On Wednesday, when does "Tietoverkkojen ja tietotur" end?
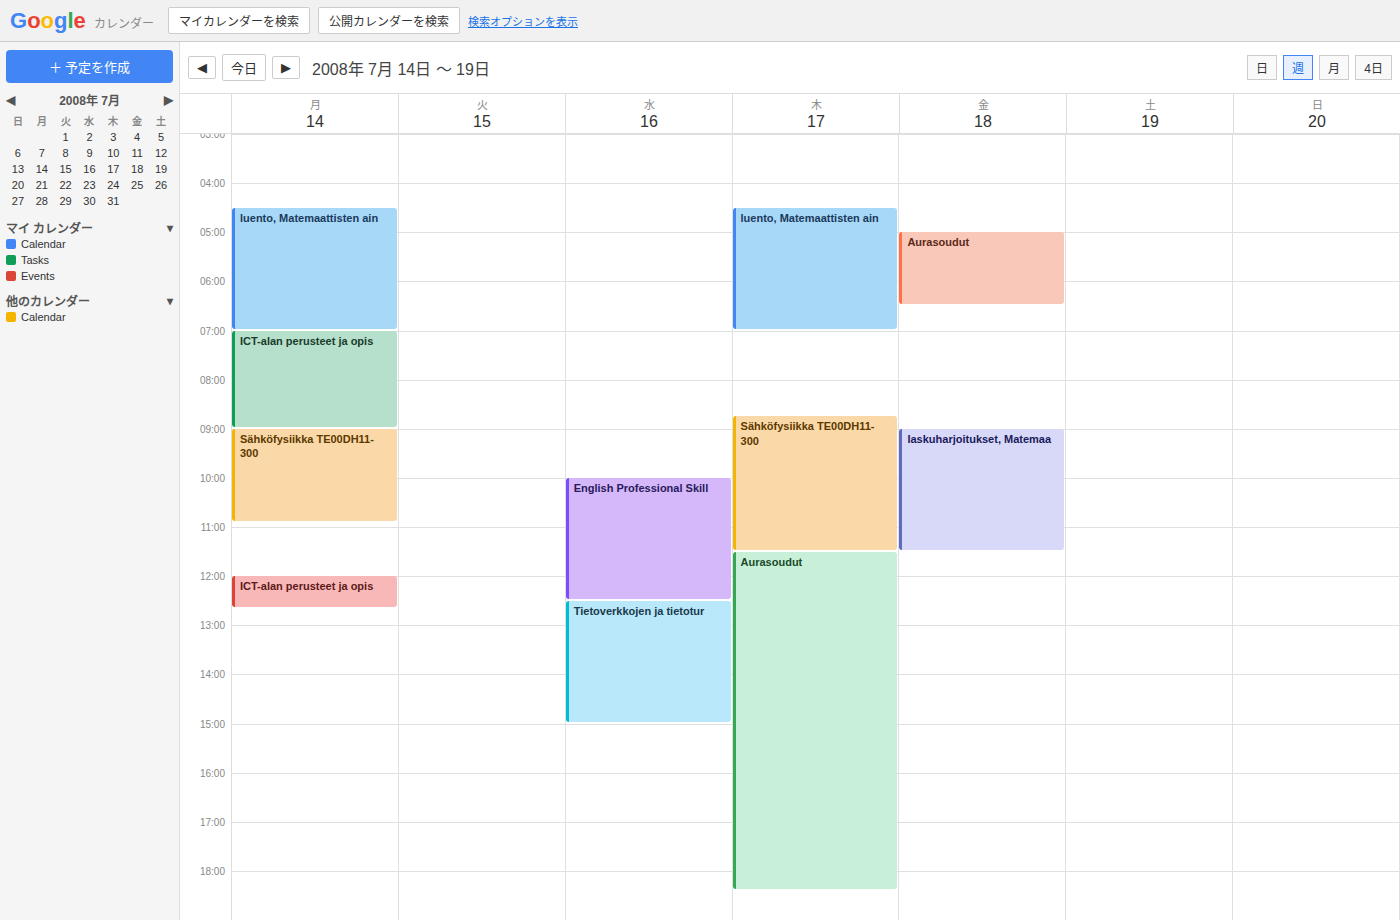
3:00 PM